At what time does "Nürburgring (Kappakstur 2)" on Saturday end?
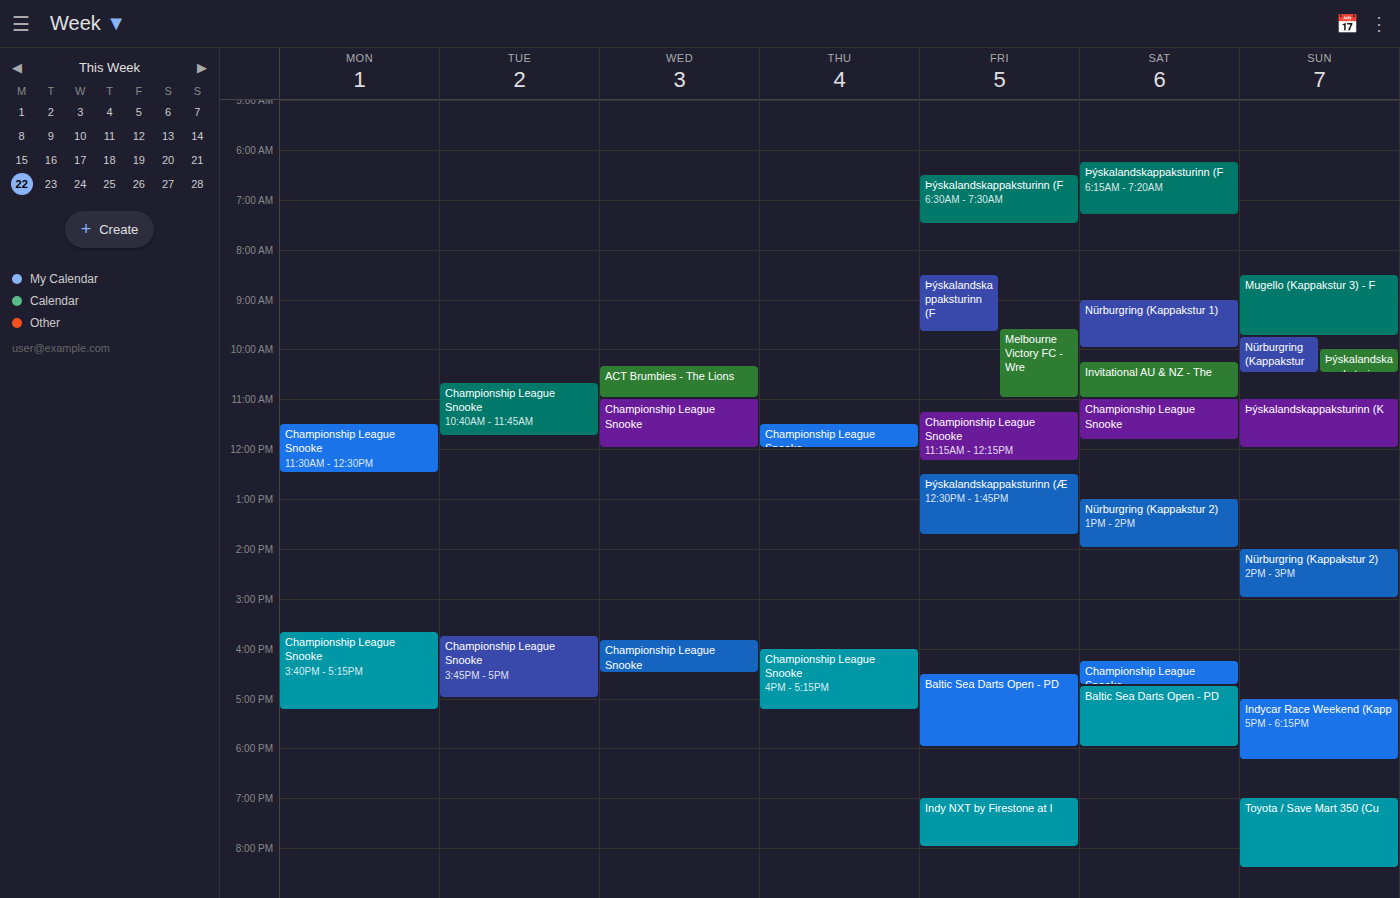
2:00 PM